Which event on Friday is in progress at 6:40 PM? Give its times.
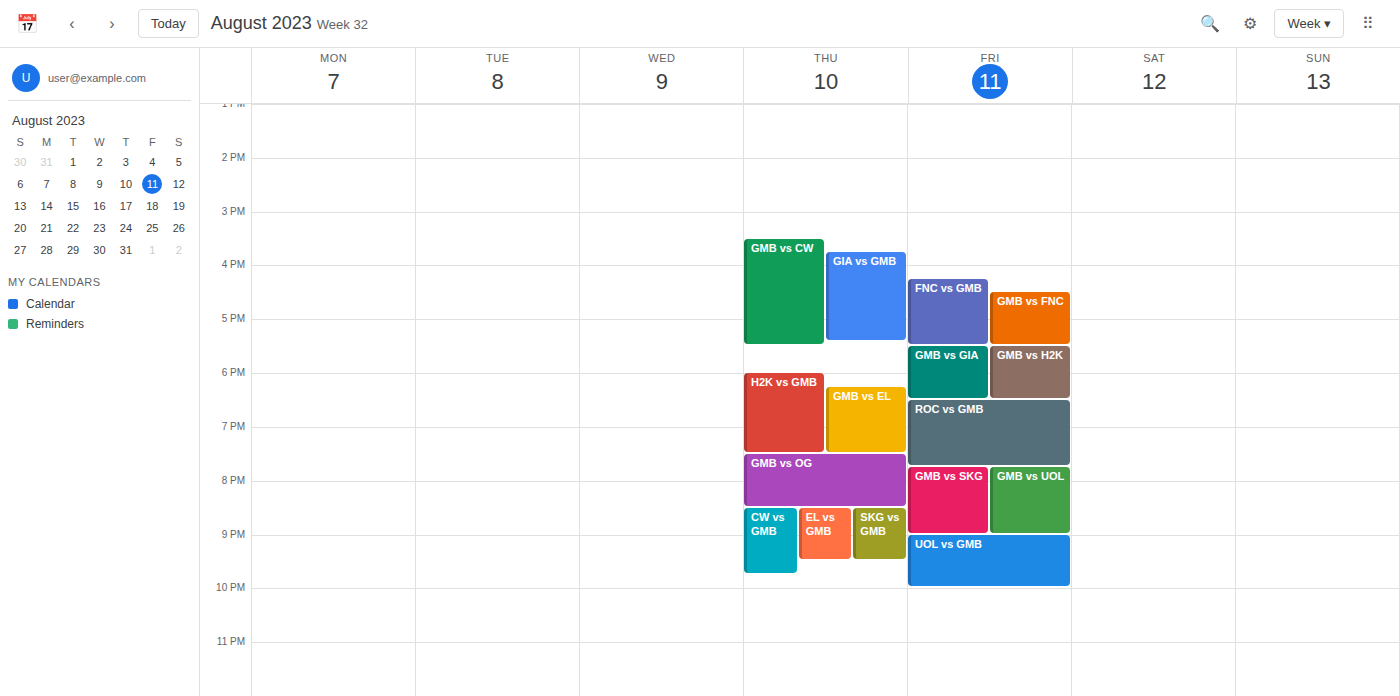
"ROC vs GMB", 6:30 PM to 7:45 PM